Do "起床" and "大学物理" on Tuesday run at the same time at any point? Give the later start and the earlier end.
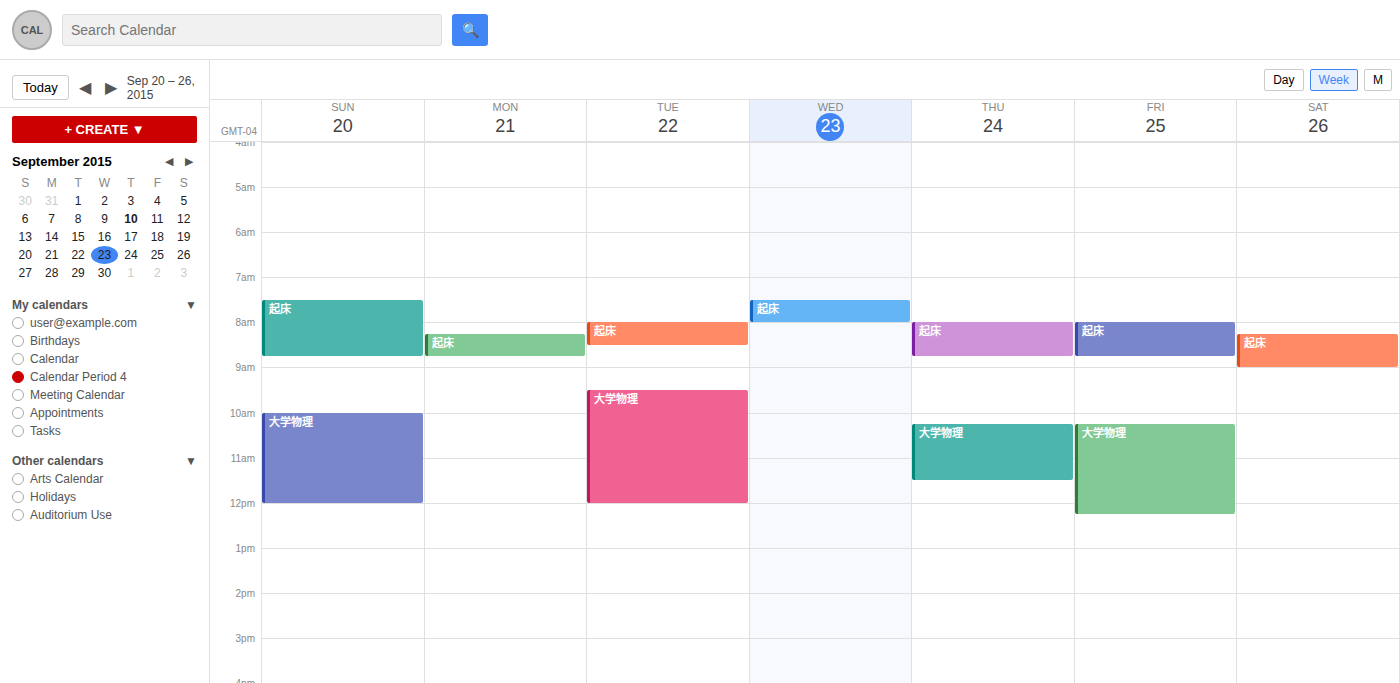
"起床" ends at 8:30 AM and "大学物理" starts at 9:30 AM -- no overlap.